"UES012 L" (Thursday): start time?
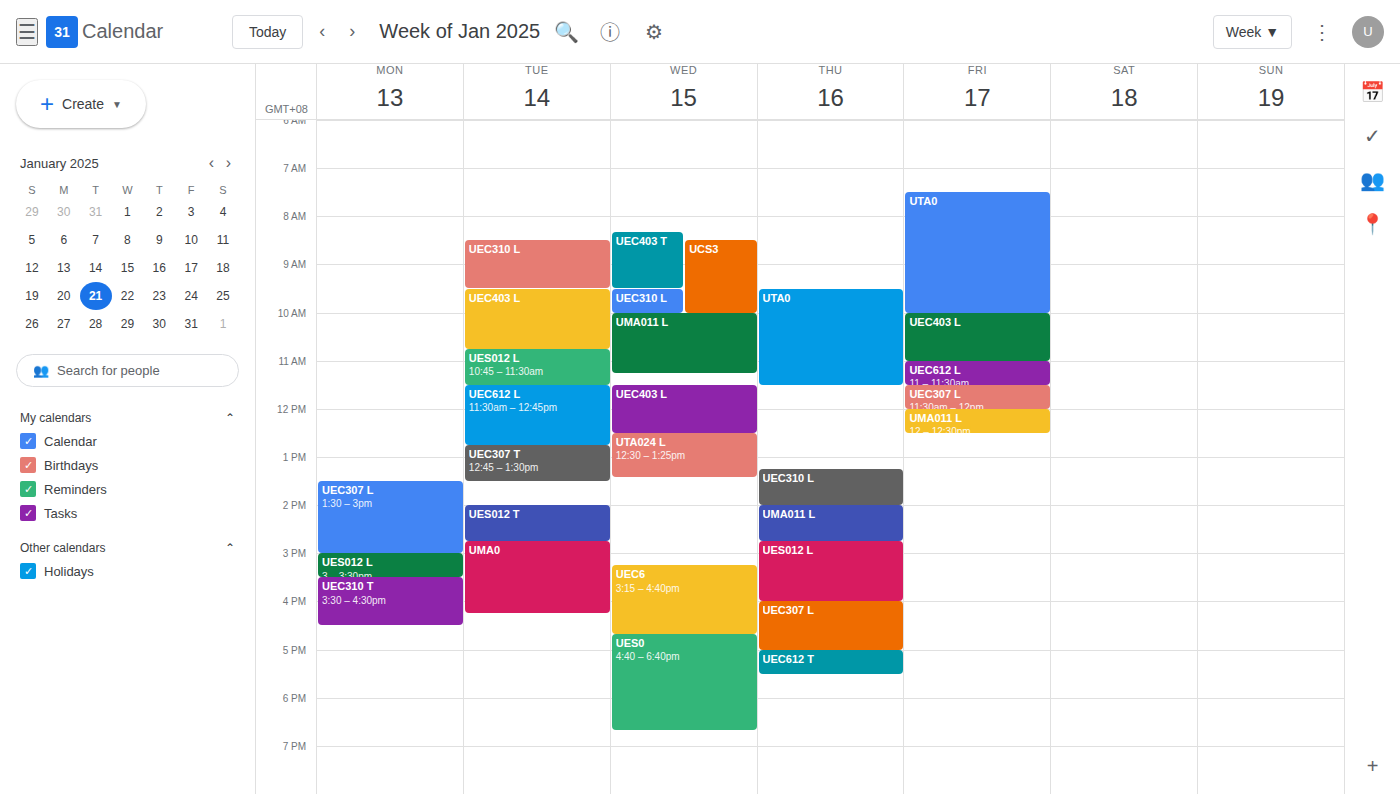
2:45 PM